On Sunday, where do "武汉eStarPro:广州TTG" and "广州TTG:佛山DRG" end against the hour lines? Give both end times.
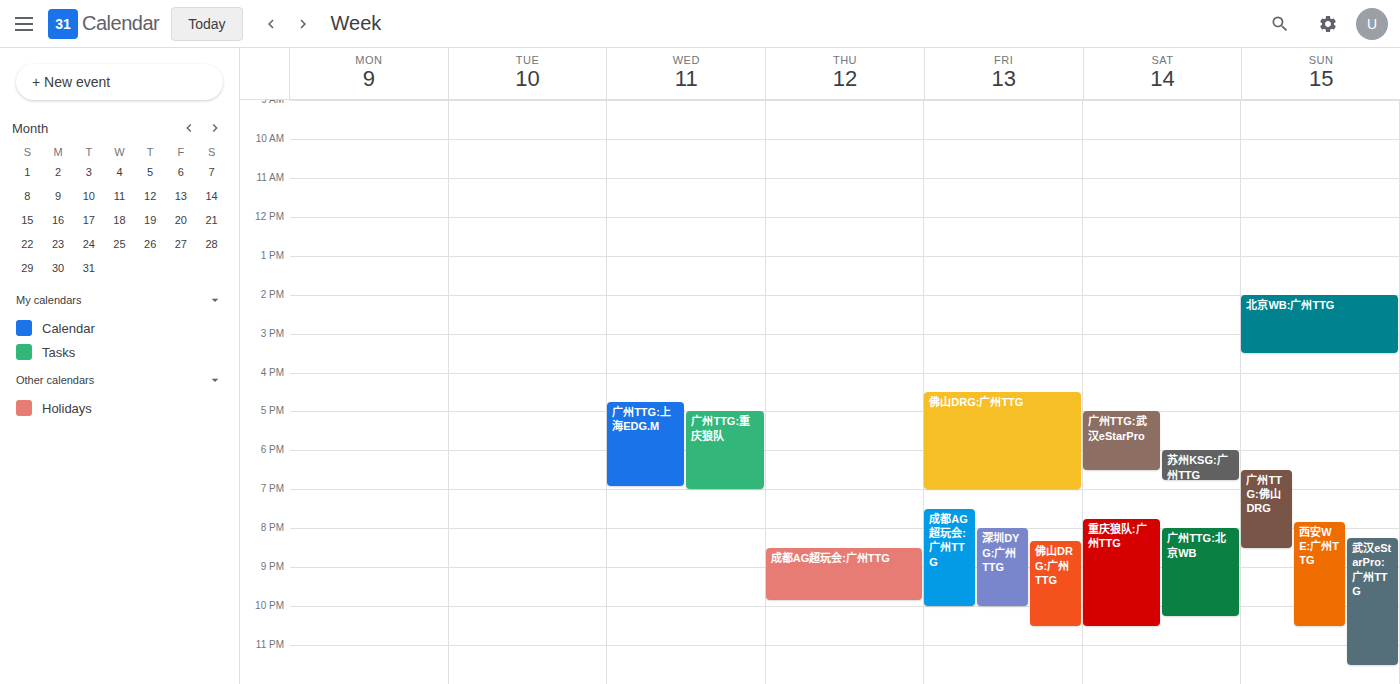
"武汉eStarPro:广州TTG": 11:30 PM, halfway between the 11 PM and 12 AM lines. "广州TTG:佛山DRG": 8:30 PM, halfway between the 8 PM and 9 PM lines.